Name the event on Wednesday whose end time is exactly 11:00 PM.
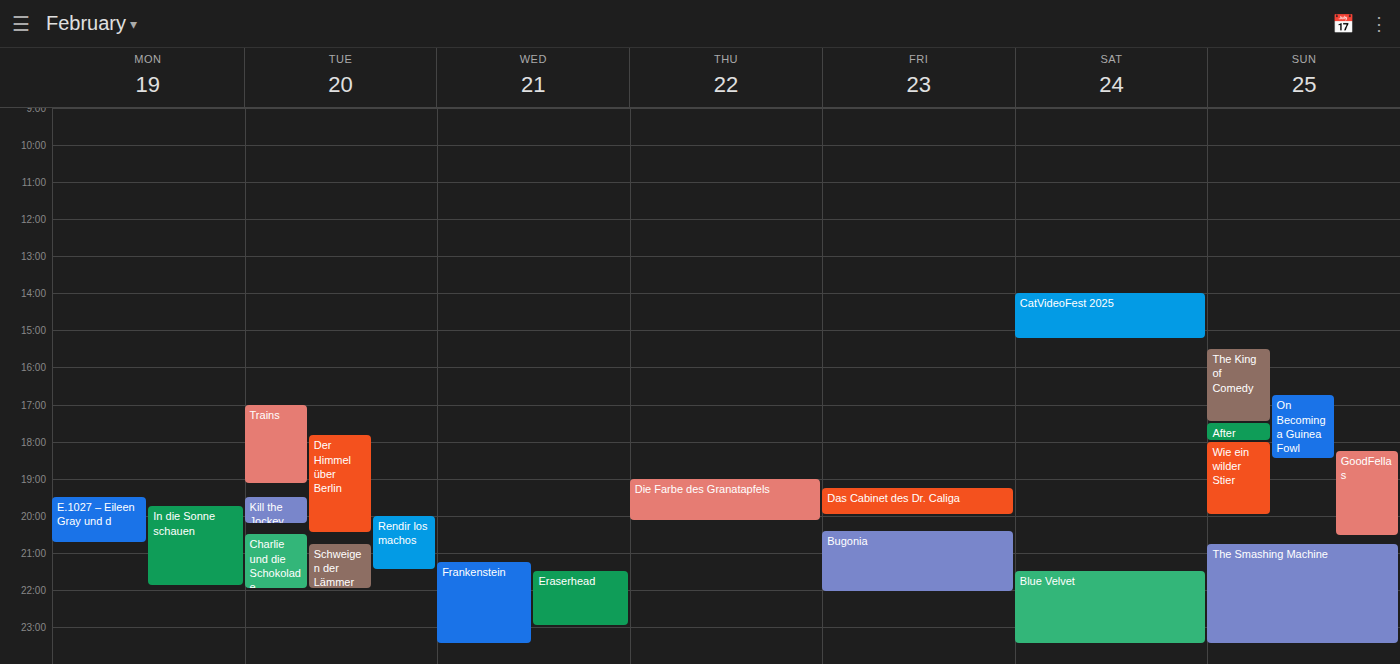
"Eraserhead"